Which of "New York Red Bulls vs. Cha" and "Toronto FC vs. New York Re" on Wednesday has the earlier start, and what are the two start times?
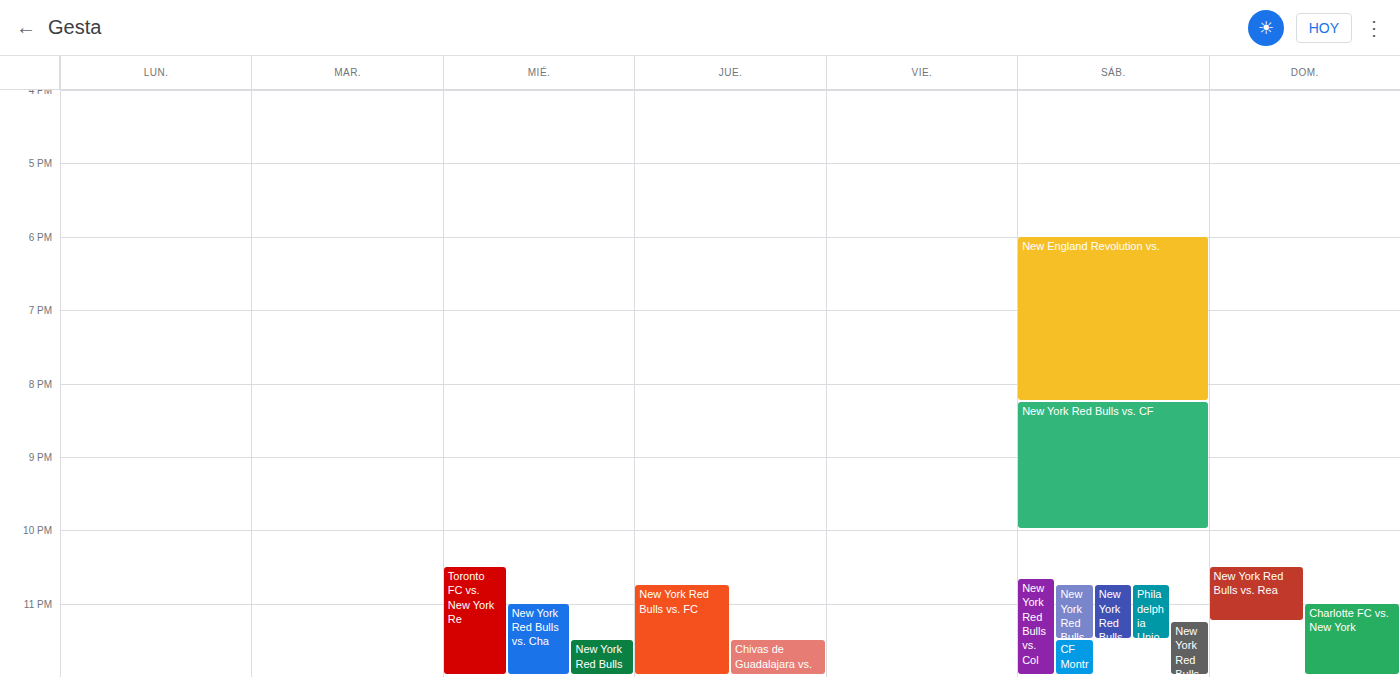
"Toronto FC vs. New York Re" 10:30 PM; "New York Red Bulls vs. Cha" 11:00 PM.